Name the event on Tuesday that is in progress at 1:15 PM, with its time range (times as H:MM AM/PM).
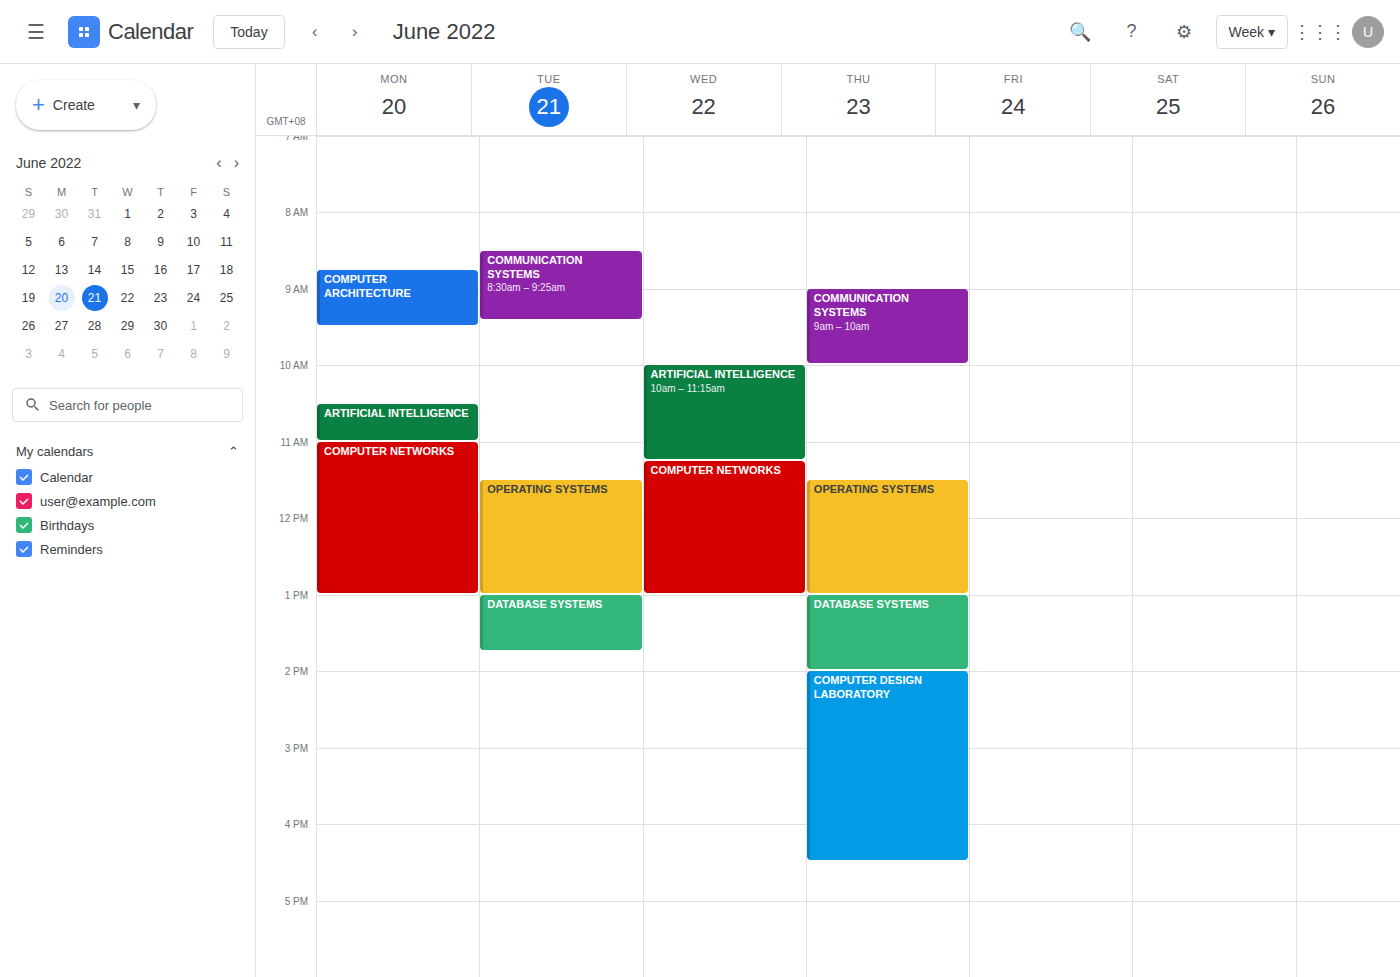
"DATABASE SYSTEMS", 1:00 PM to 1:45 PM